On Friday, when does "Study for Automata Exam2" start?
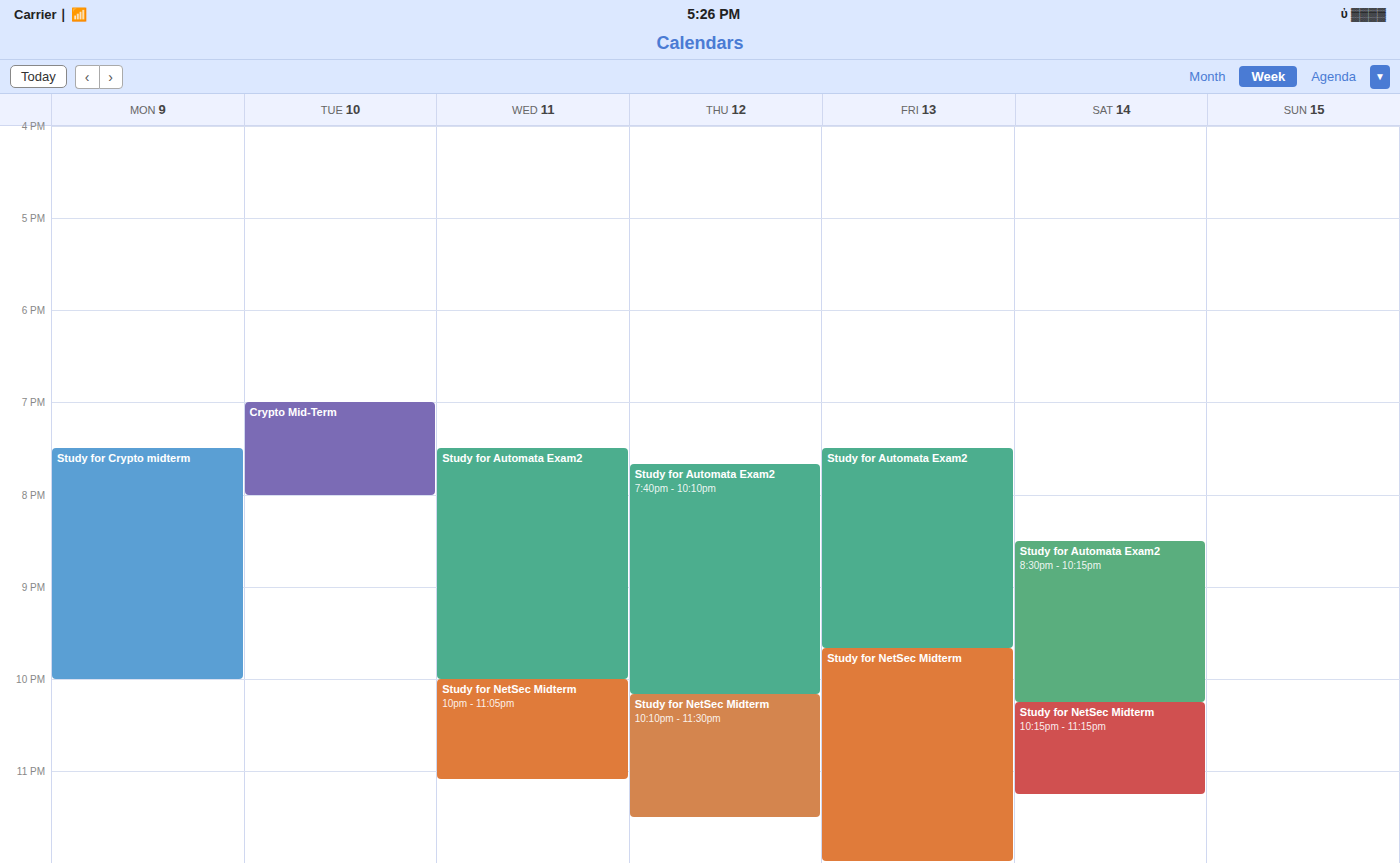
7:30 PM